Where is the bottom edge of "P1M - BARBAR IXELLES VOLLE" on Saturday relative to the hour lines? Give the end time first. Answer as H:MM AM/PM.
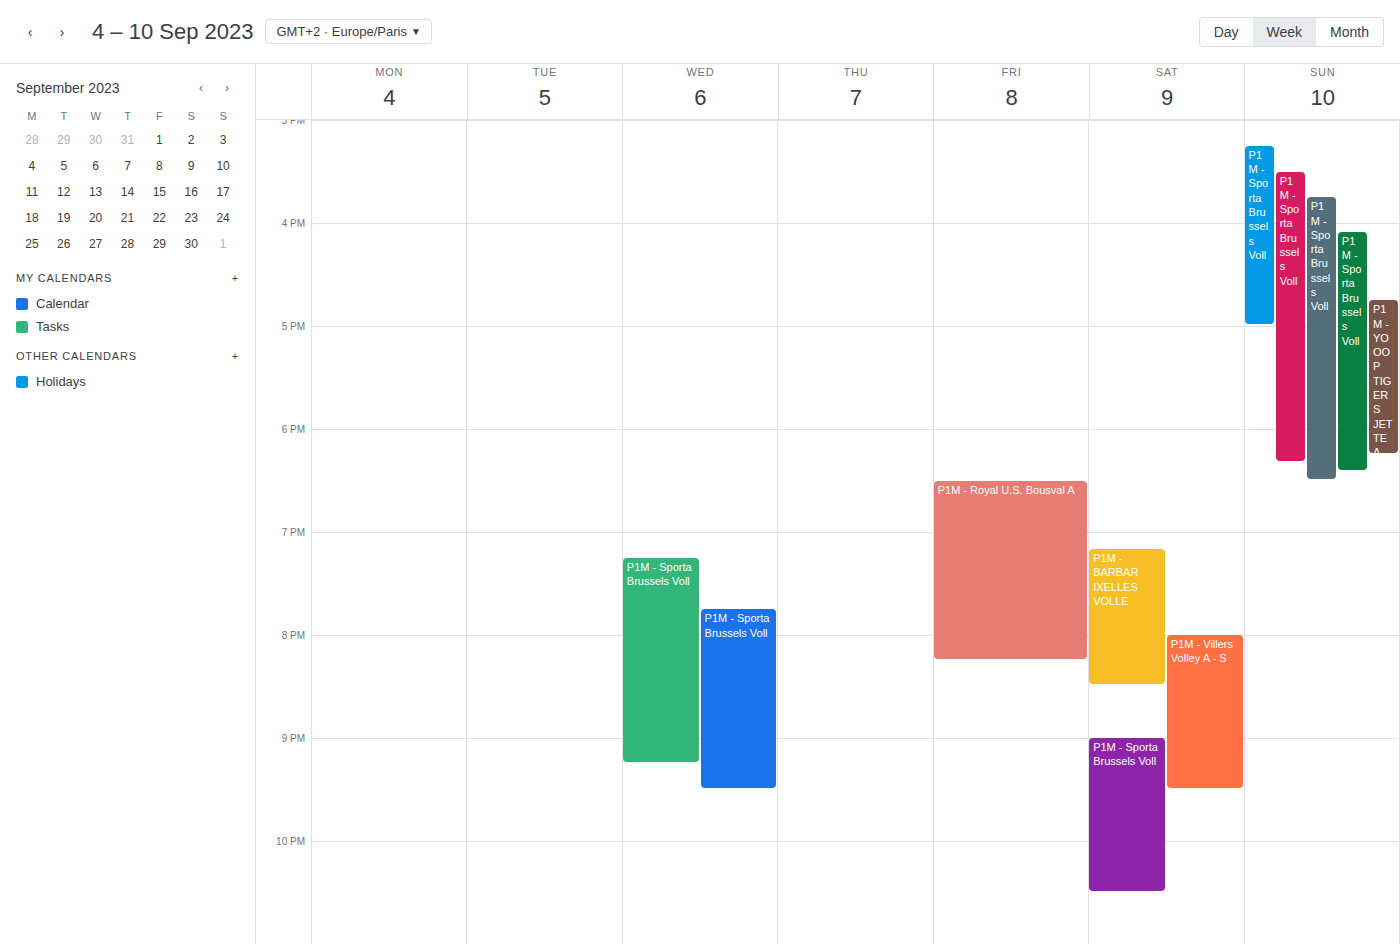
8:30 PM -- halfway between the 8 PM and 9 PM lines.